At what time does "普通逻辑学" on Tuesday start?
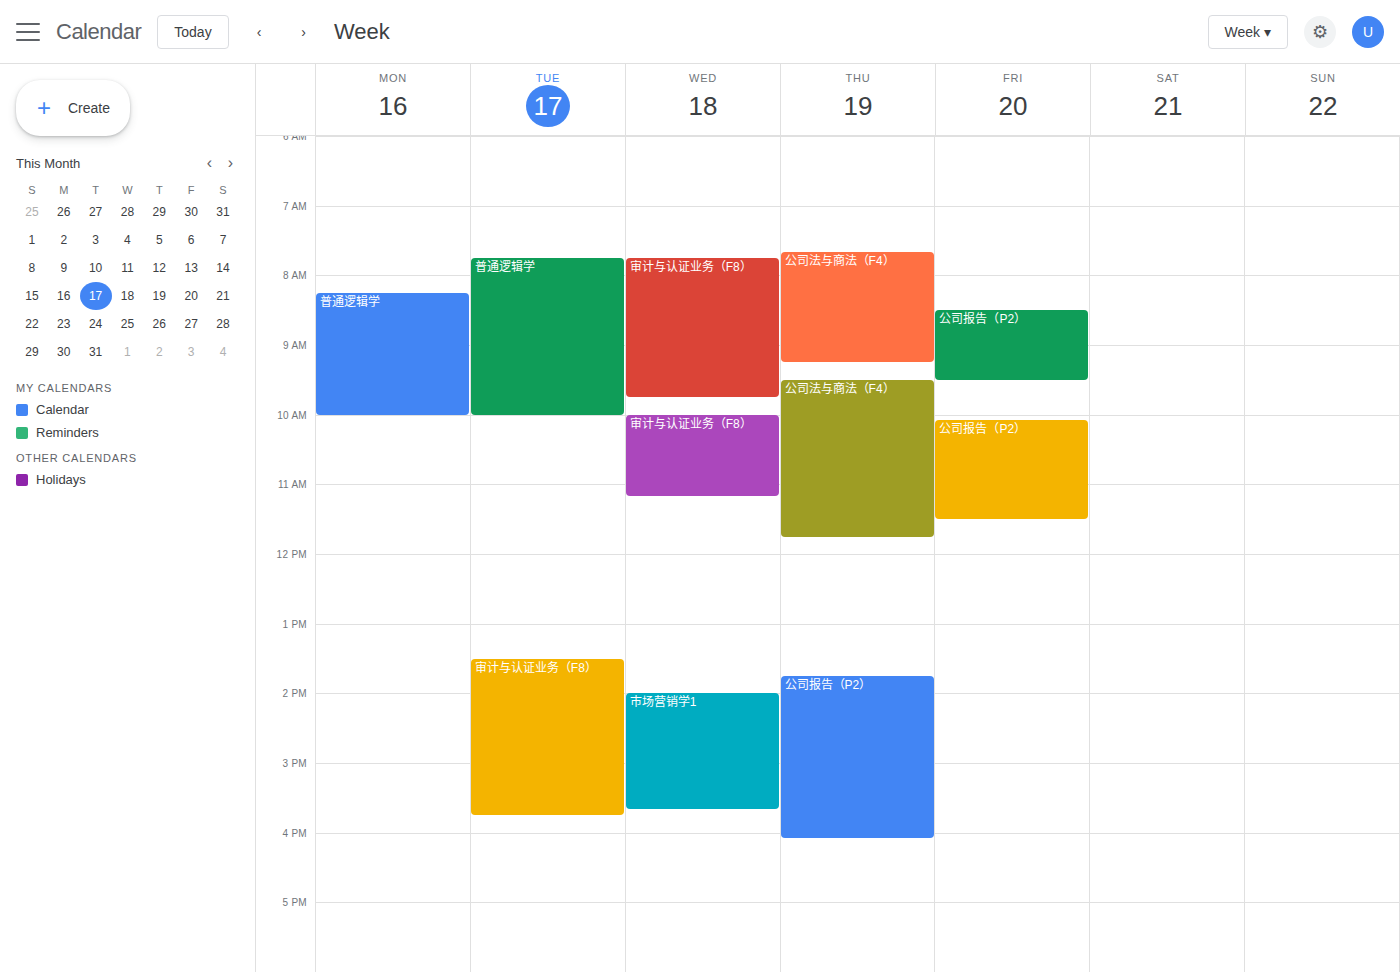
7:45 AM